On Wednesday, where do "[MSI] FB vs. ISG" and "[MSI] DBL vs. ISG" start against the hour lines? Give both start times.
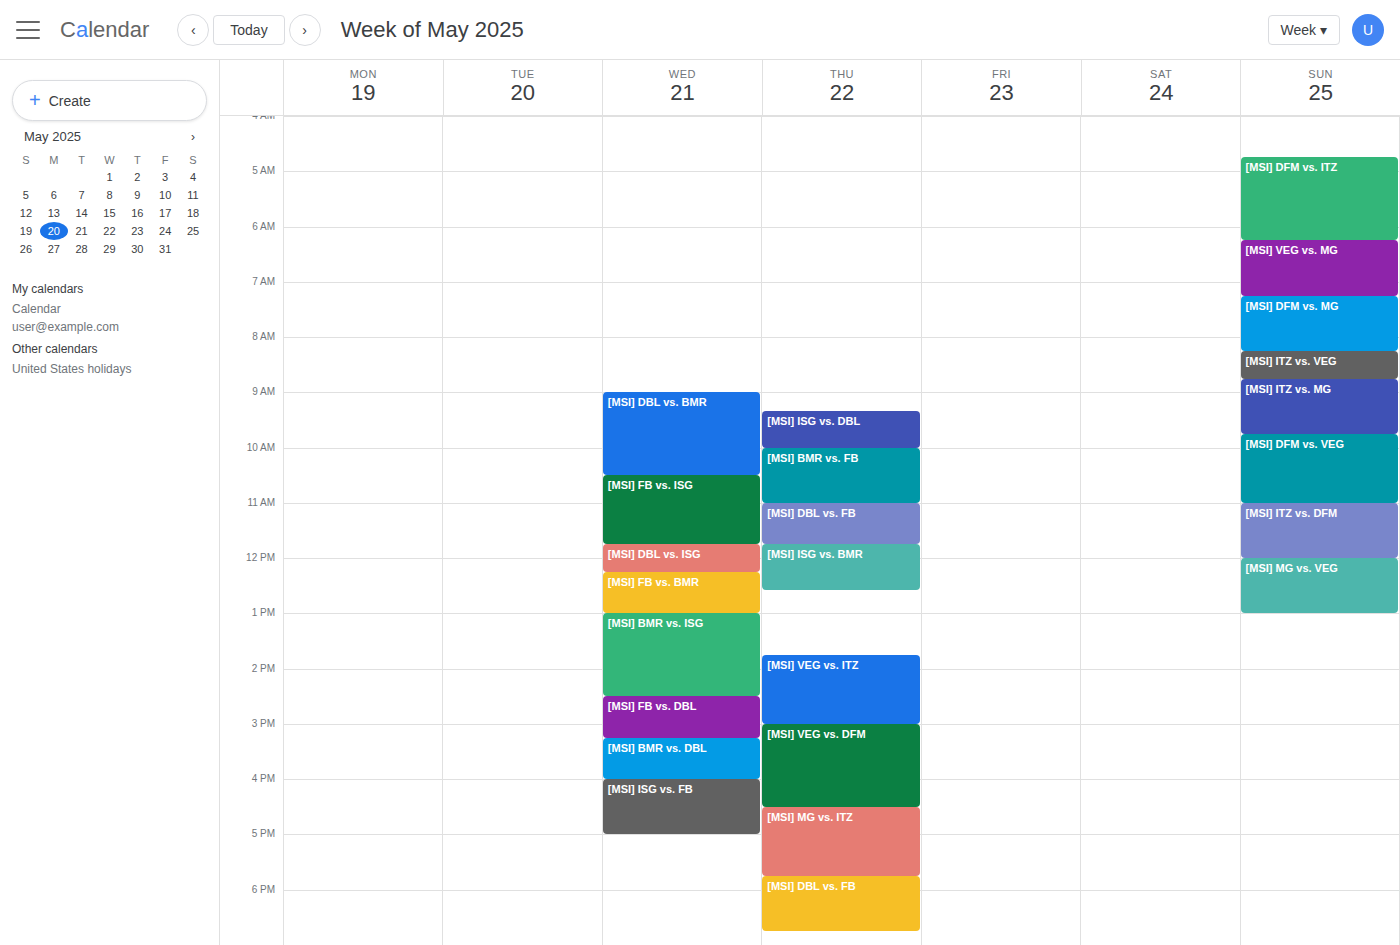
"[MSI] FB vs. ISG": 10:30 AM, halfway between the 10 AM and 11 AM lines. "[MSI] DBL vs. ISG": 11:45 AM, neither: three quarters of the way from the 11 AM line to the 12 PM line.